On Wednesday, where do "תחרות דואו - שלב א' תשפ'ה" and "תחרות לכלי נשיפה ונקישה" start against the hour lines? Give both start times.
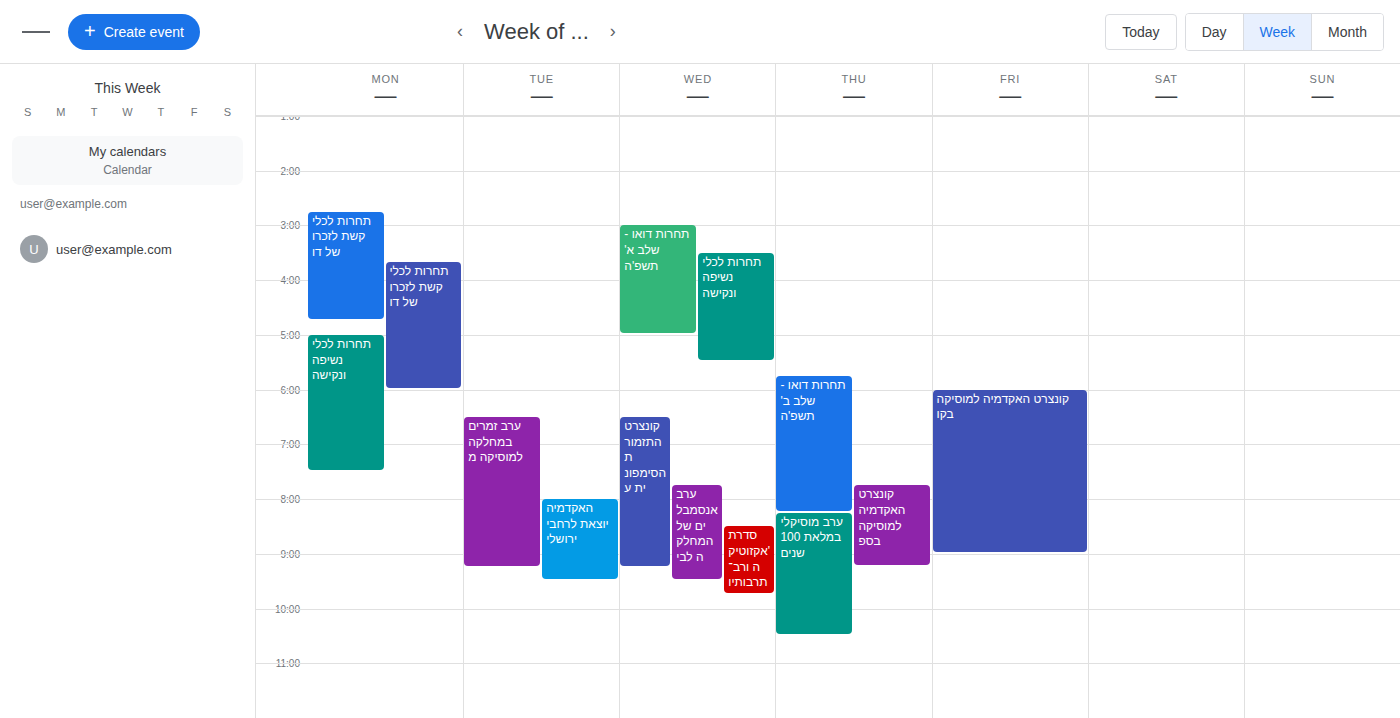
"תחרות דואו - שלב א' תשפ'ה": 3:00 PM, exactly on the 3 PM line. "תחרות לכלי נשיפה ונקישה": 3:30 PM, halfway between the 3 PM and 4 PM lines.